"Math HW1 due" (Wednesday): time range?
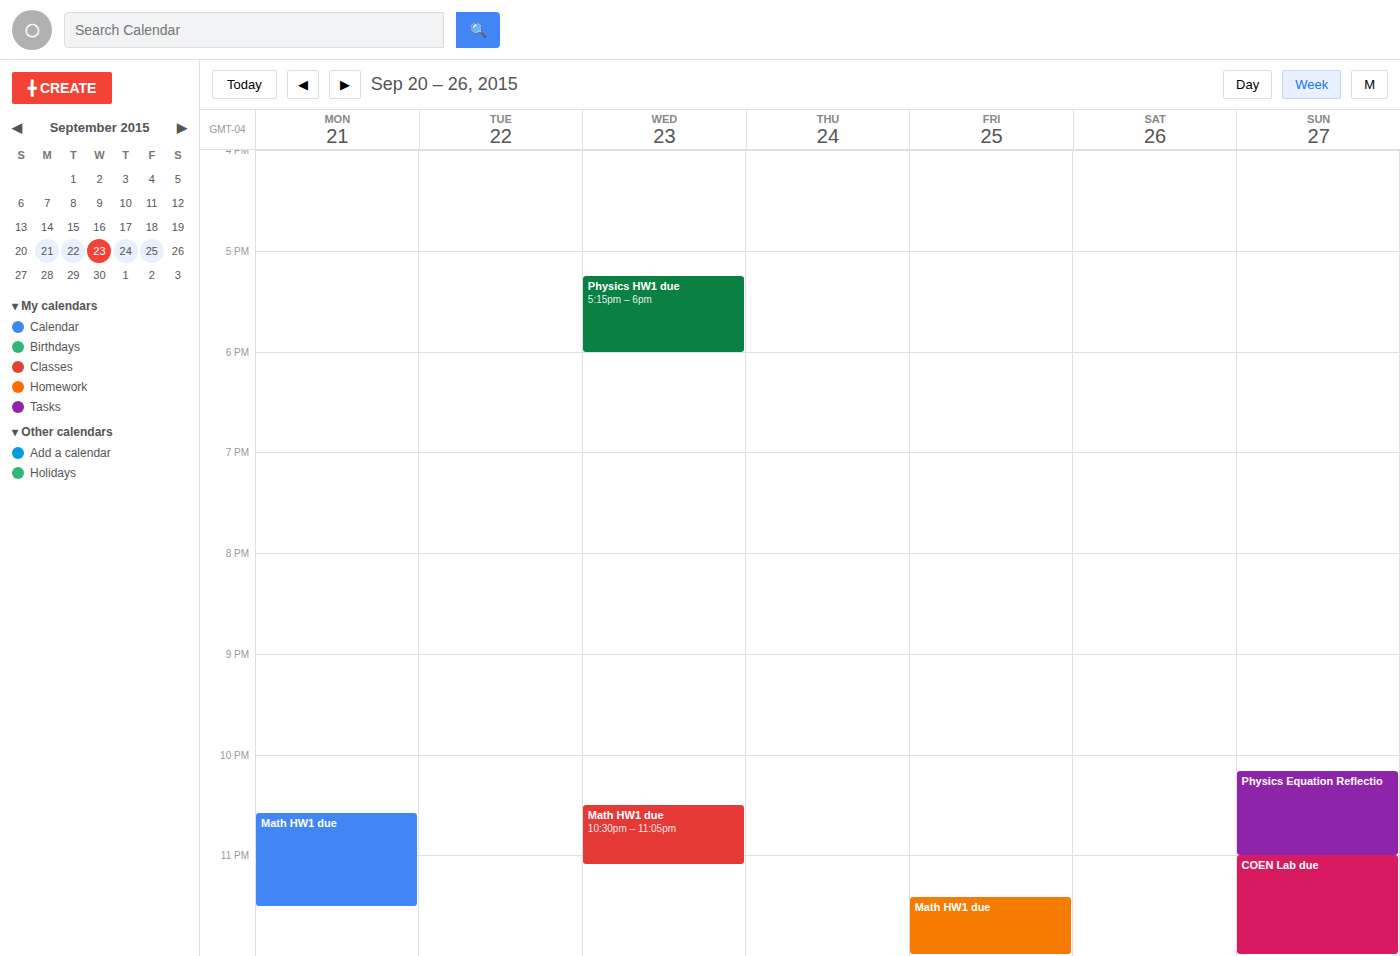
10:30 PM to 11:05 PM